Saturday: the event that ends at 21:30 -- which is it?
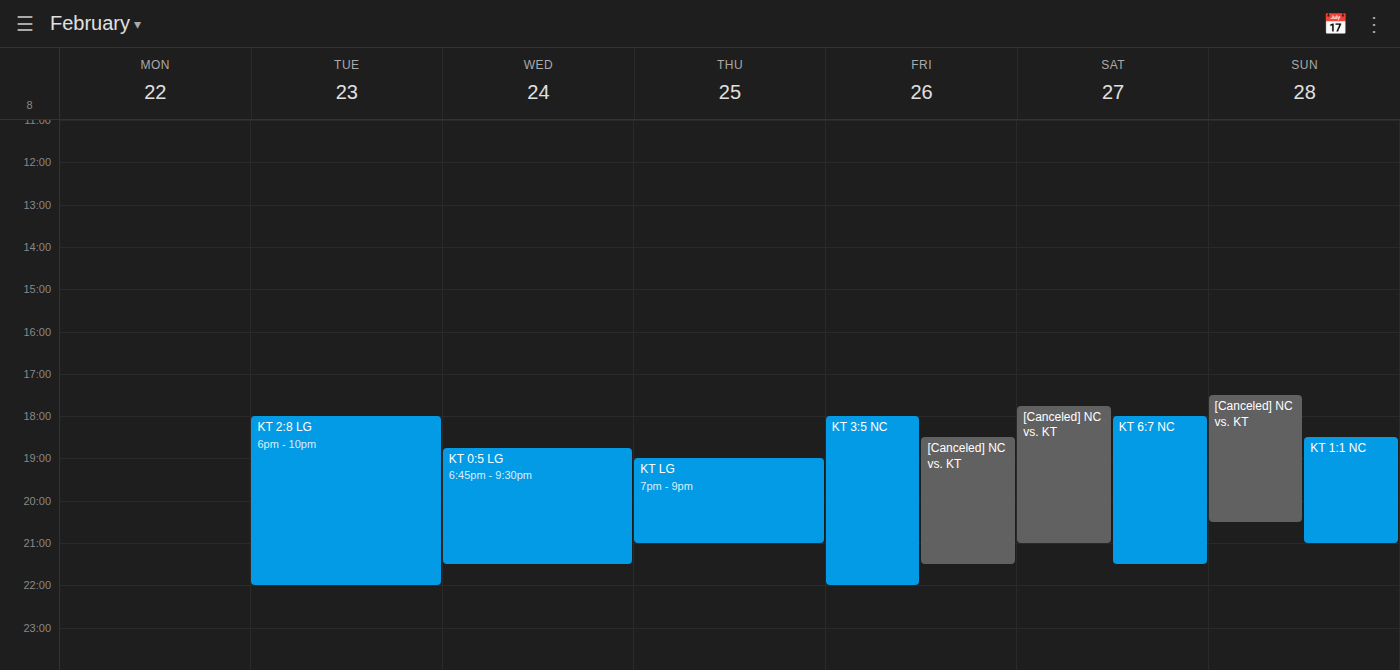
"KT 6:7 NC"